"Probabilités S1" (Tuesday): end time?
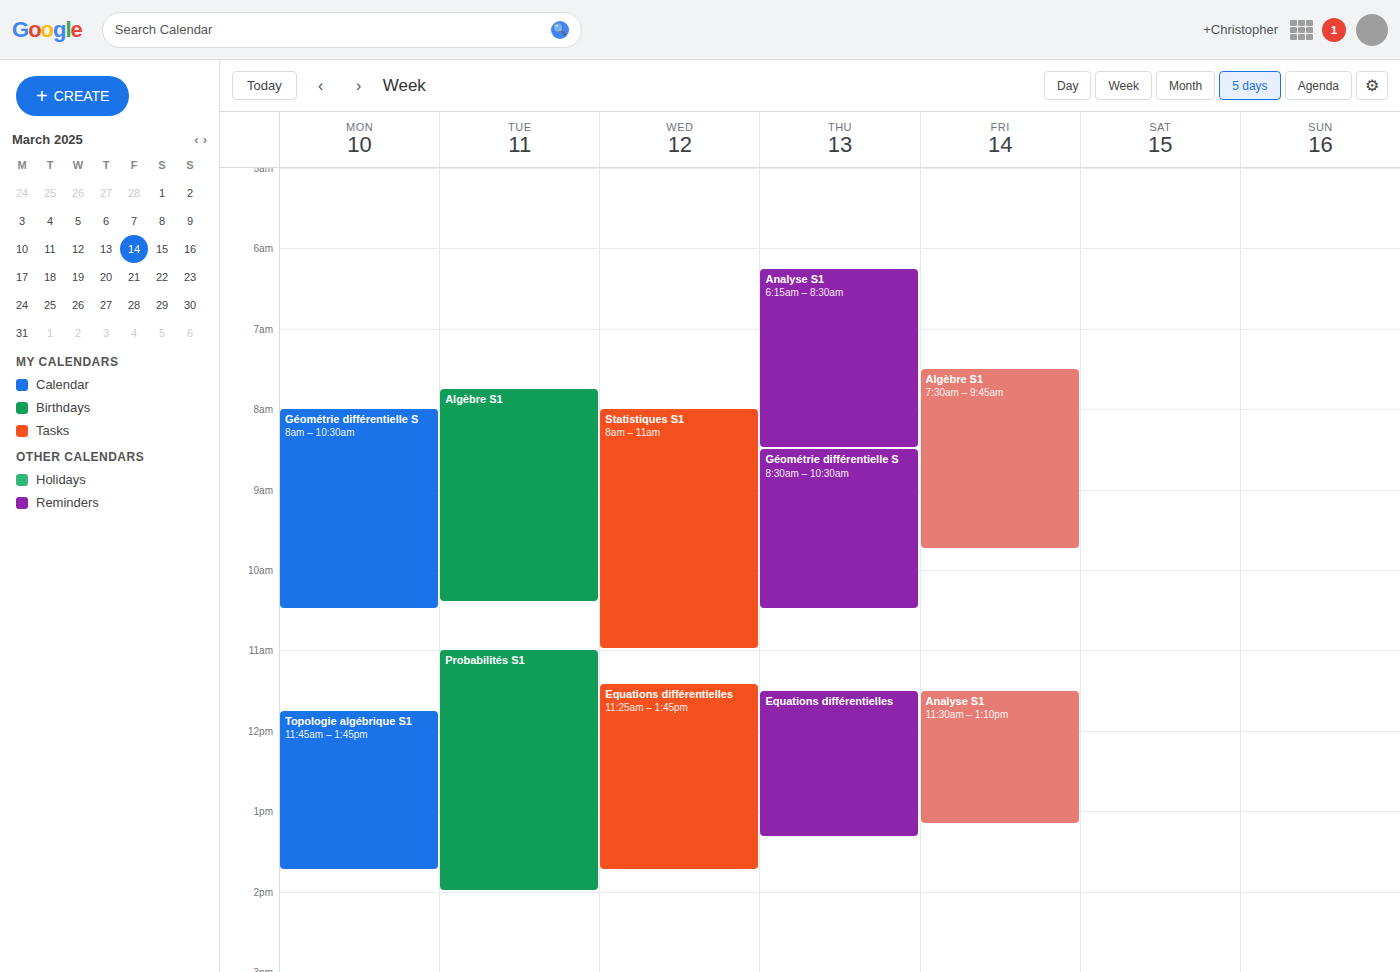
14:00